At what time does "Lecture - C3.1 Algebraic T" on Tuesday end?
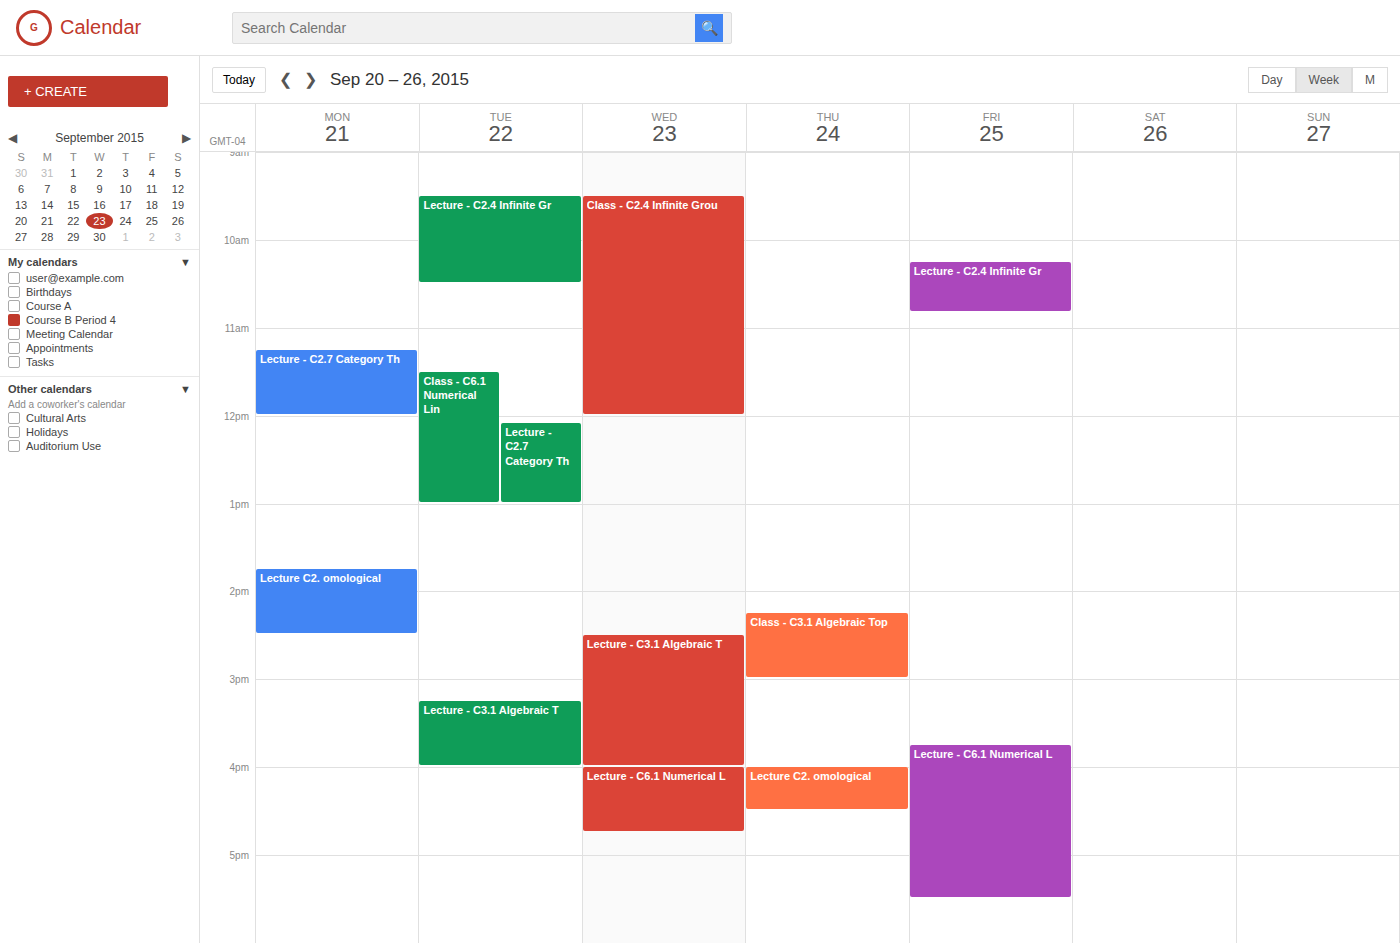
4:00 PM